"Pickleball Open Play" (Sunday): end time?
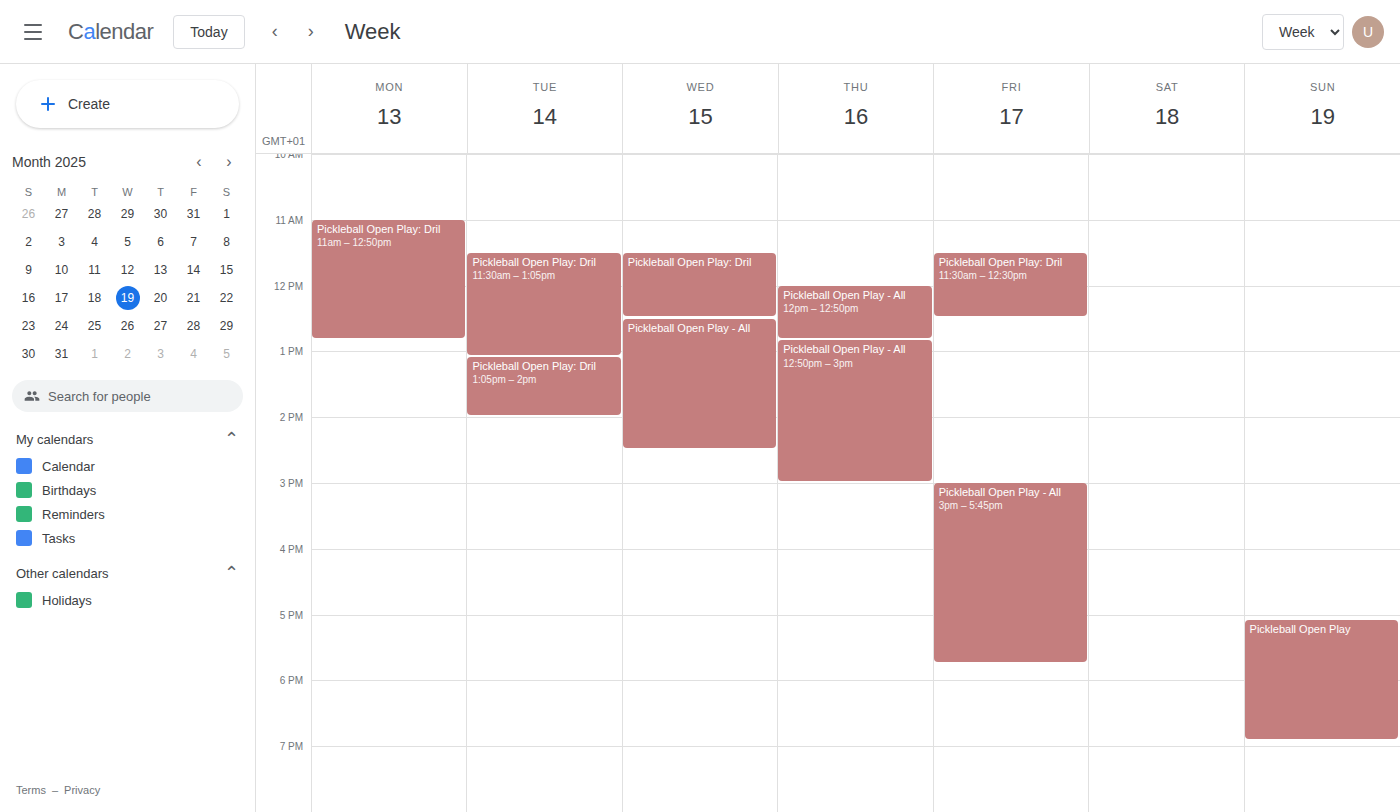
6:55 PM